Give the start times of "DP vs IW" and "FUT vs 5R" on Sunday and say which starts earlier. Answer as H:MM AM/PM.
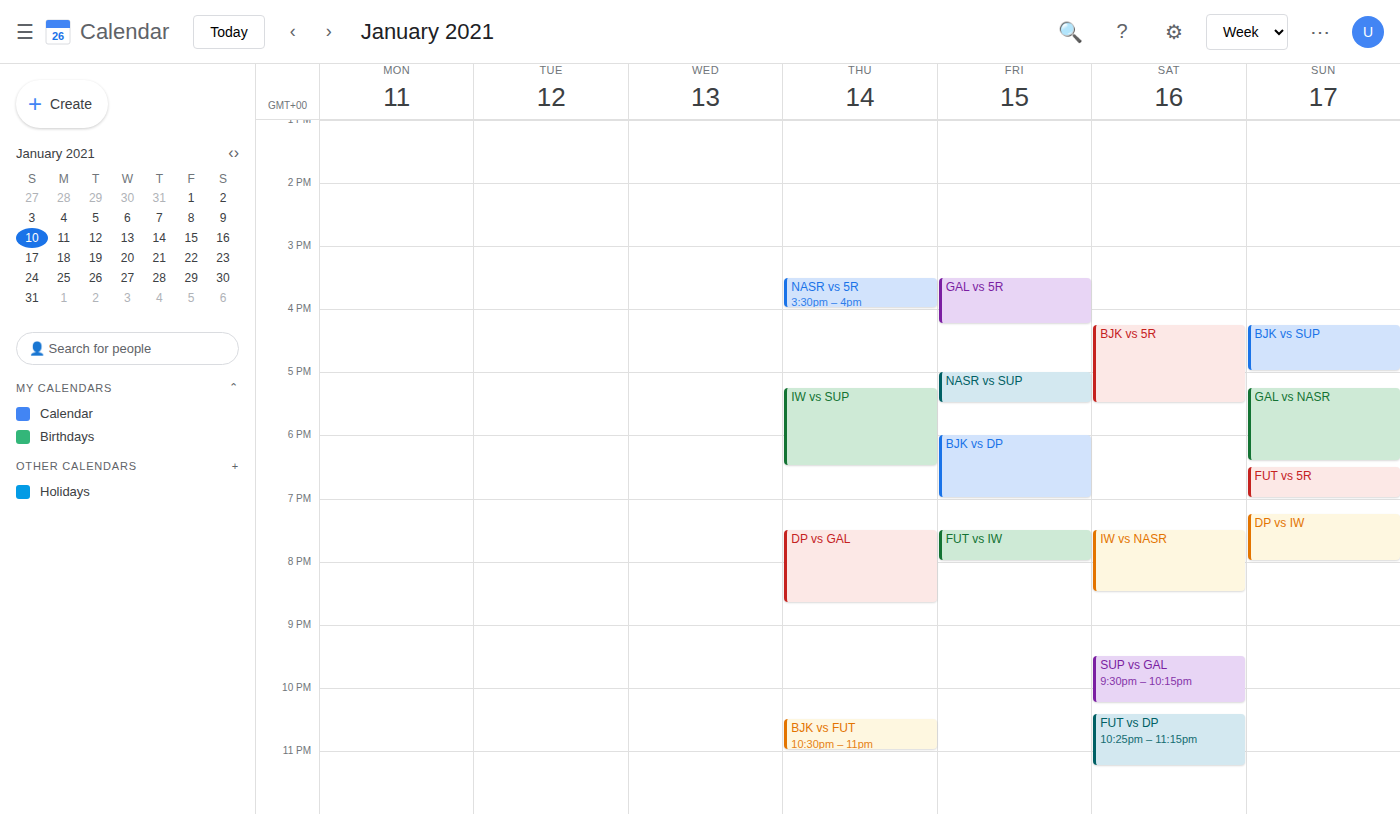
"FUT vs 5R" 6:30 PM; "DP vs IW" 7:15 PM.